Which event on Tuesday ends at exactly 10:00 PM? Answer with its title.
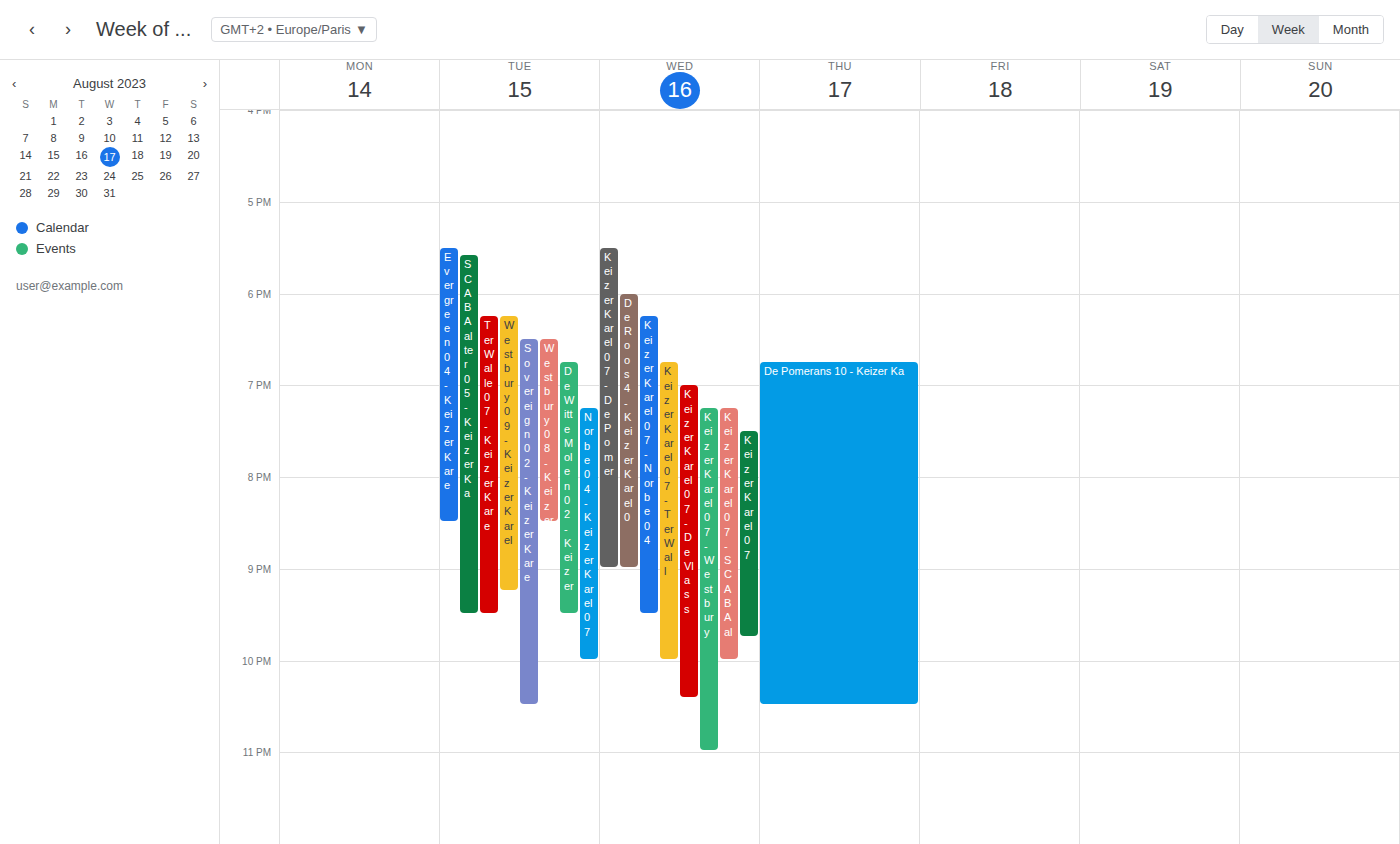
"Norbe 04 - Keizer Karel 07"